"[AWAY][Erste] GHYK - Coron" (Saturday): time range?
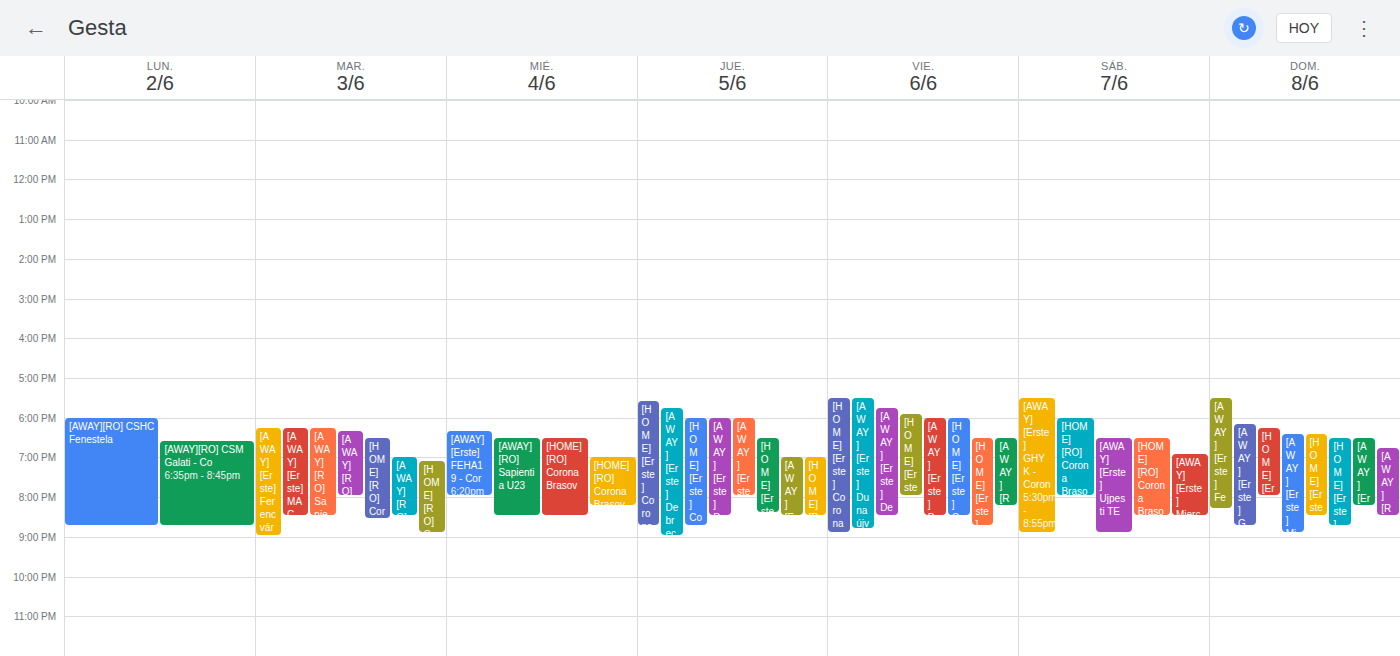
17:30 to 20:55